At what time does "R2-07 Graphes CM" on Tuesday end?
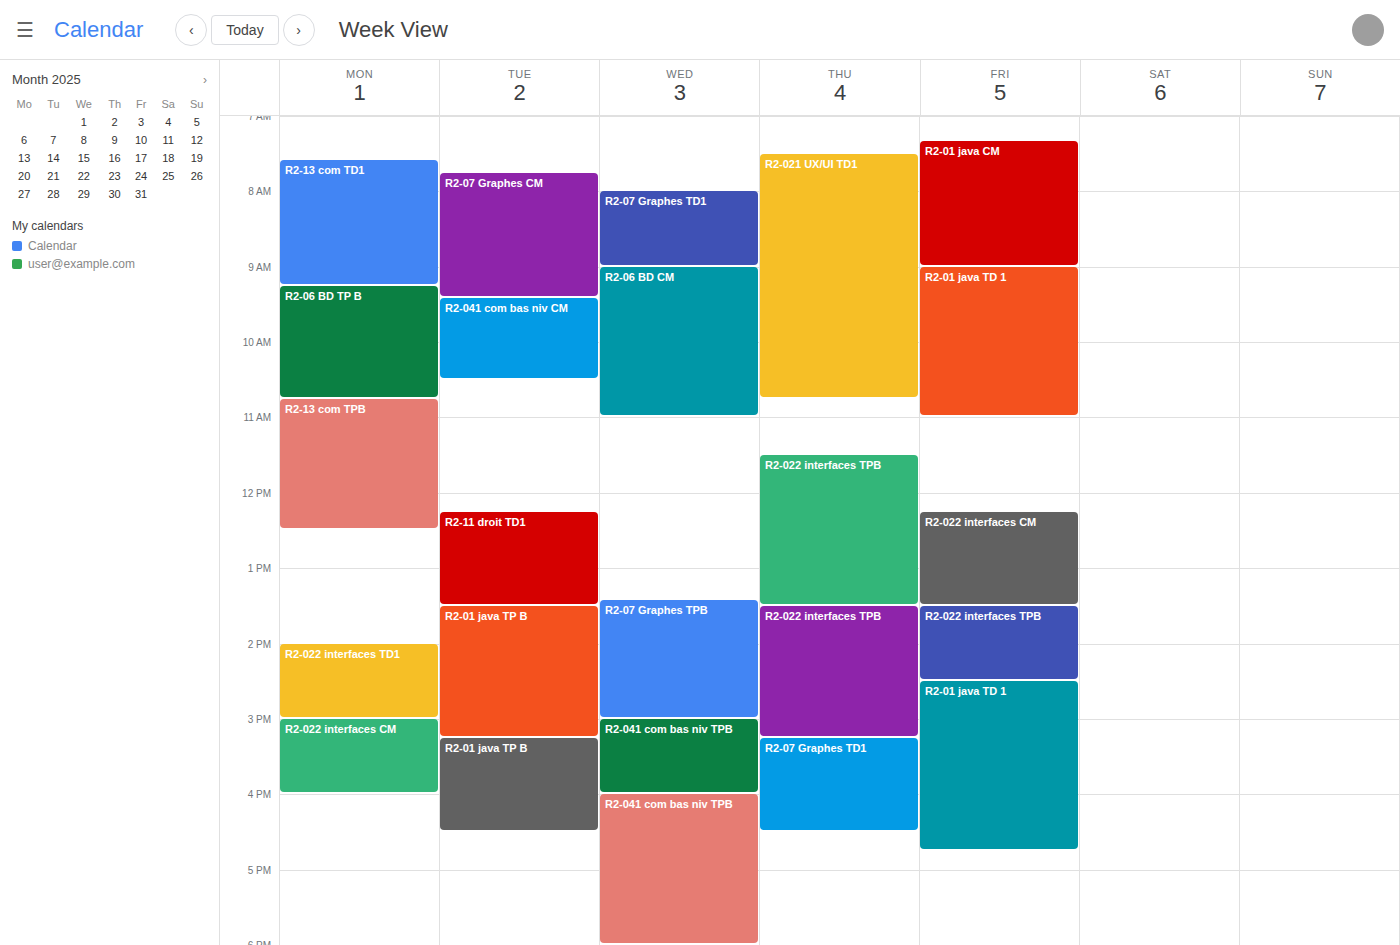
9:25 AM